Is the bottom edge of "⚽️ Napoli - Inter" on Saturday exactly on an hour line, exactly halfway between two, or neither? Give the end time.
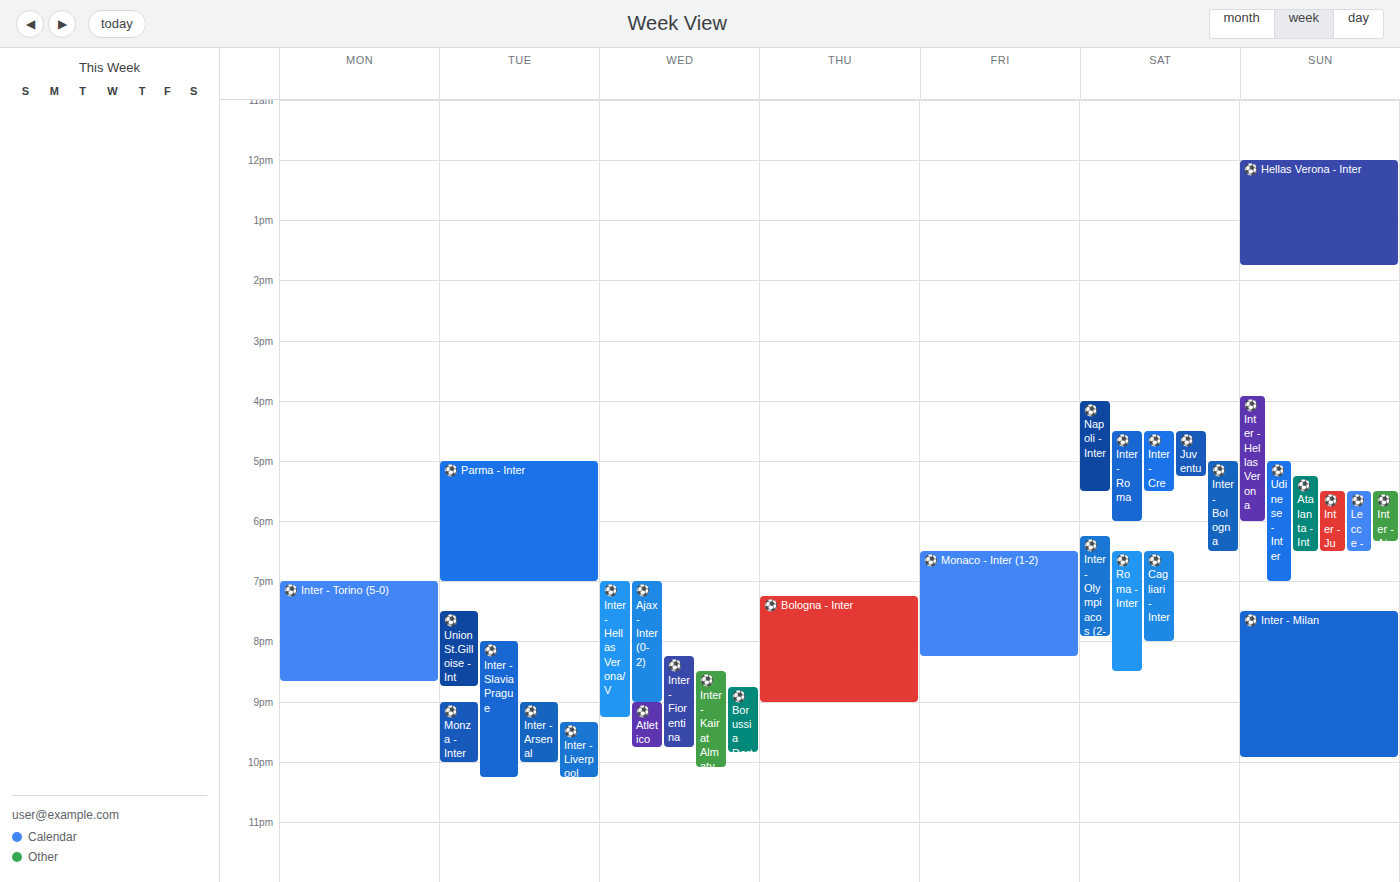
17:30 -- halfway between the 17:00 and 18:00 lines.